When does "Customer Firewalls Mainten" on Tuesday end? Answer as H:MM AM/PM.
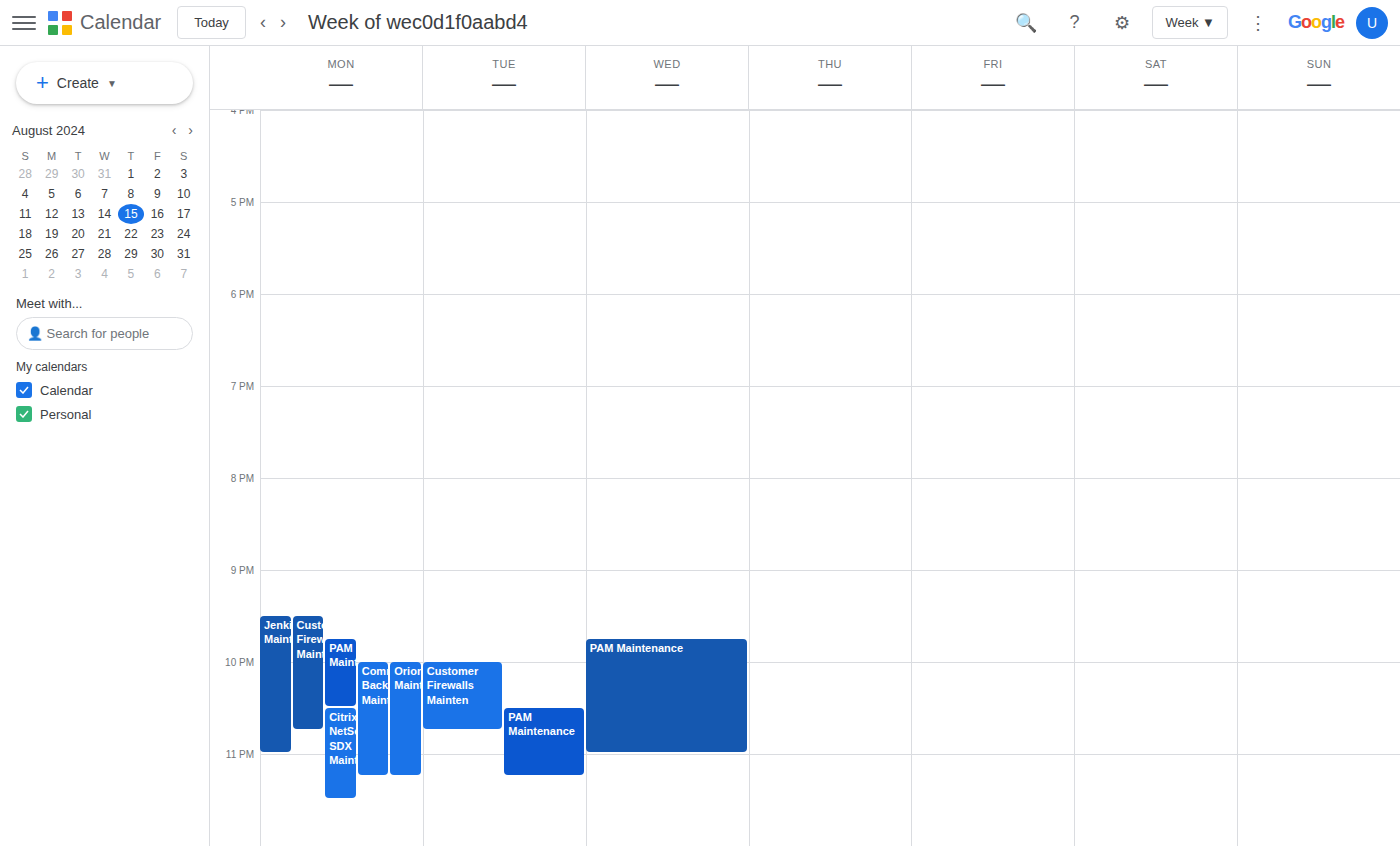
10:45 PM